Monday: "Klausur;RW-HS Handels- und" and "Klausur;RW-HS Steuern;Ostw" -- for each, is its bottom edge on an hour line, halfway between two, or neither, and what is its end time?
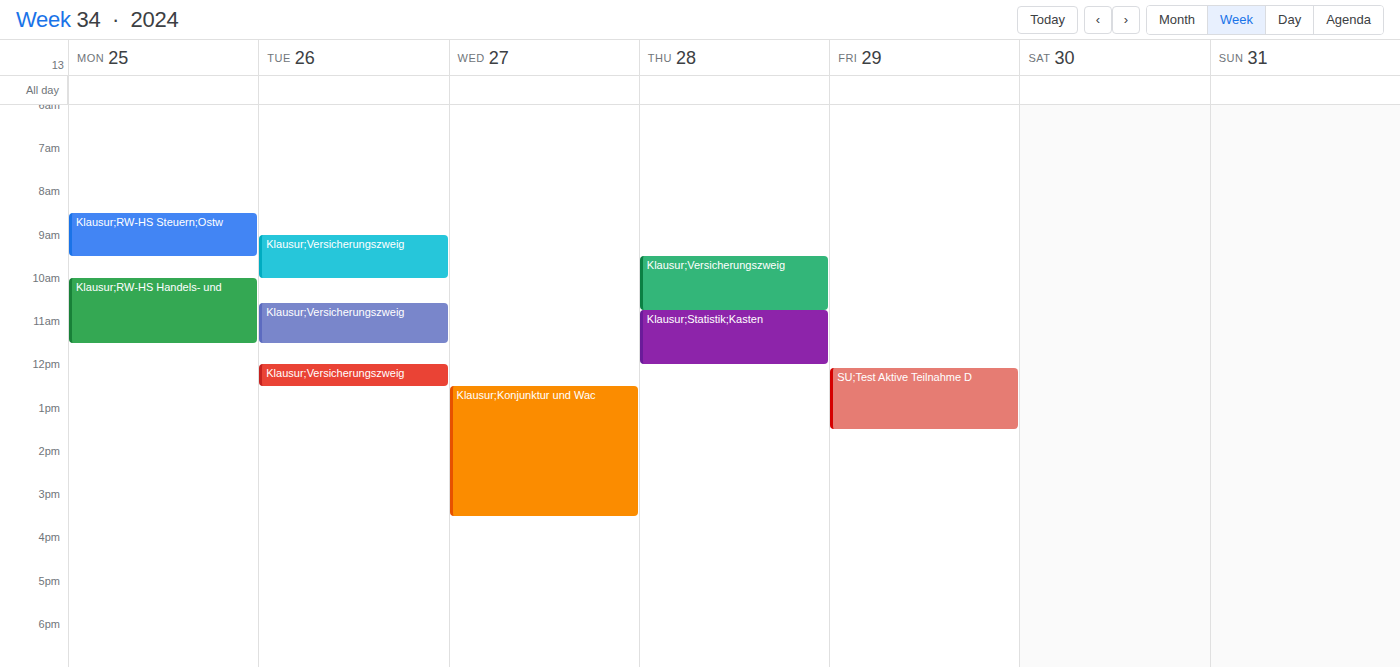
"Klausur;RW-HS Handels- und": 11:30 AM, halfway between the 11 AM and 12 PM lines. "Klausur;RW-HS Steuern;Ostw": 9:30 AM, halfway between the 9 AM and 10 AM lines.